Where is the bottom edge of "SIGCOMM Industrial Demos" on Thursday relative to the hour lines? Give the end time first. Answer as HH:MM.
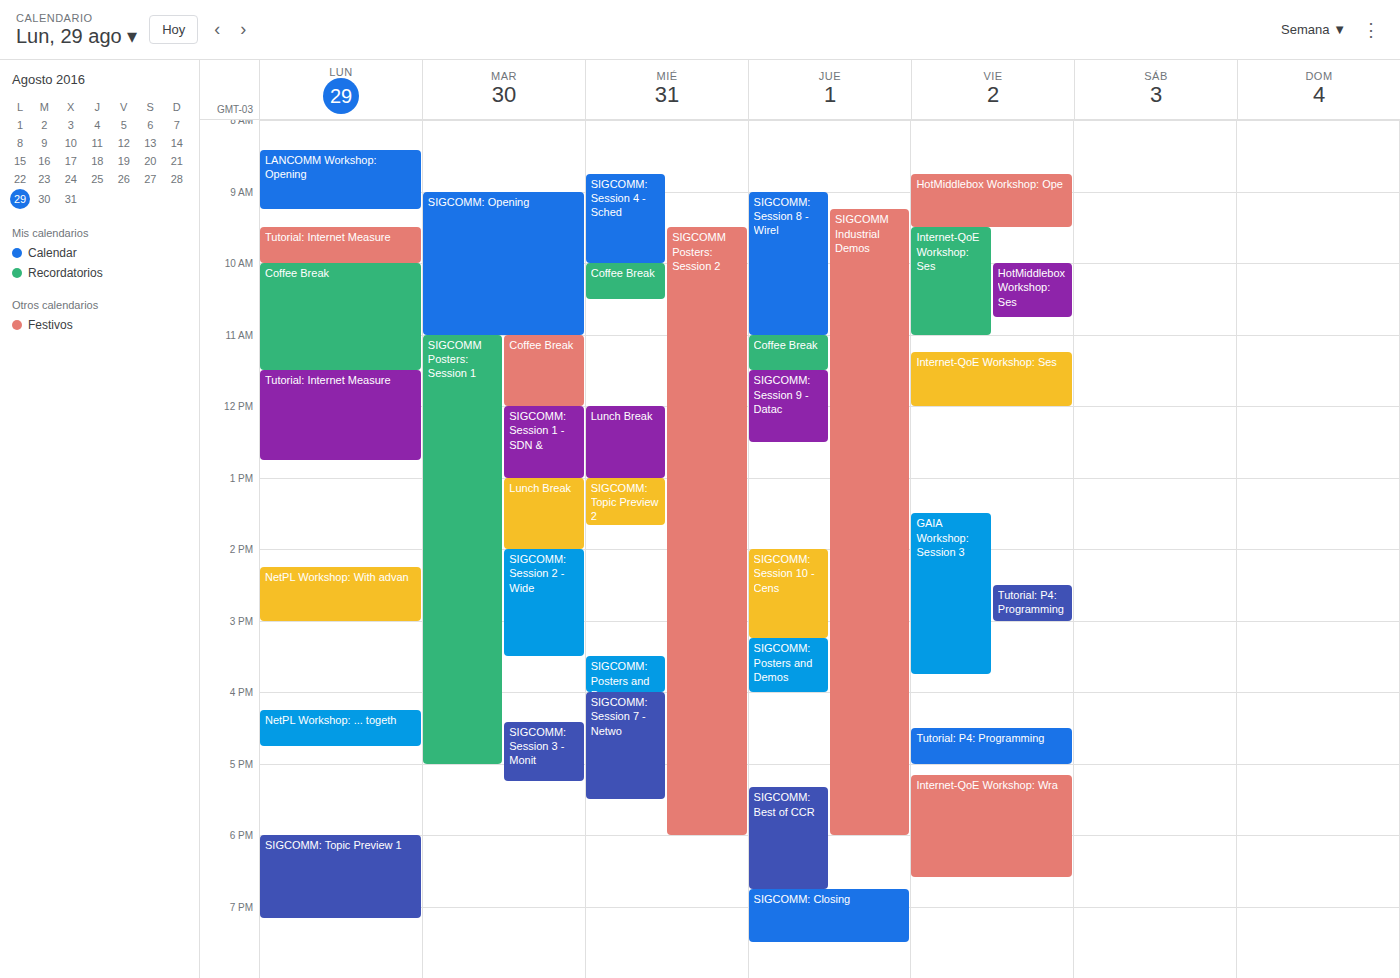
18:00 -- exactly on the 18:00 line.